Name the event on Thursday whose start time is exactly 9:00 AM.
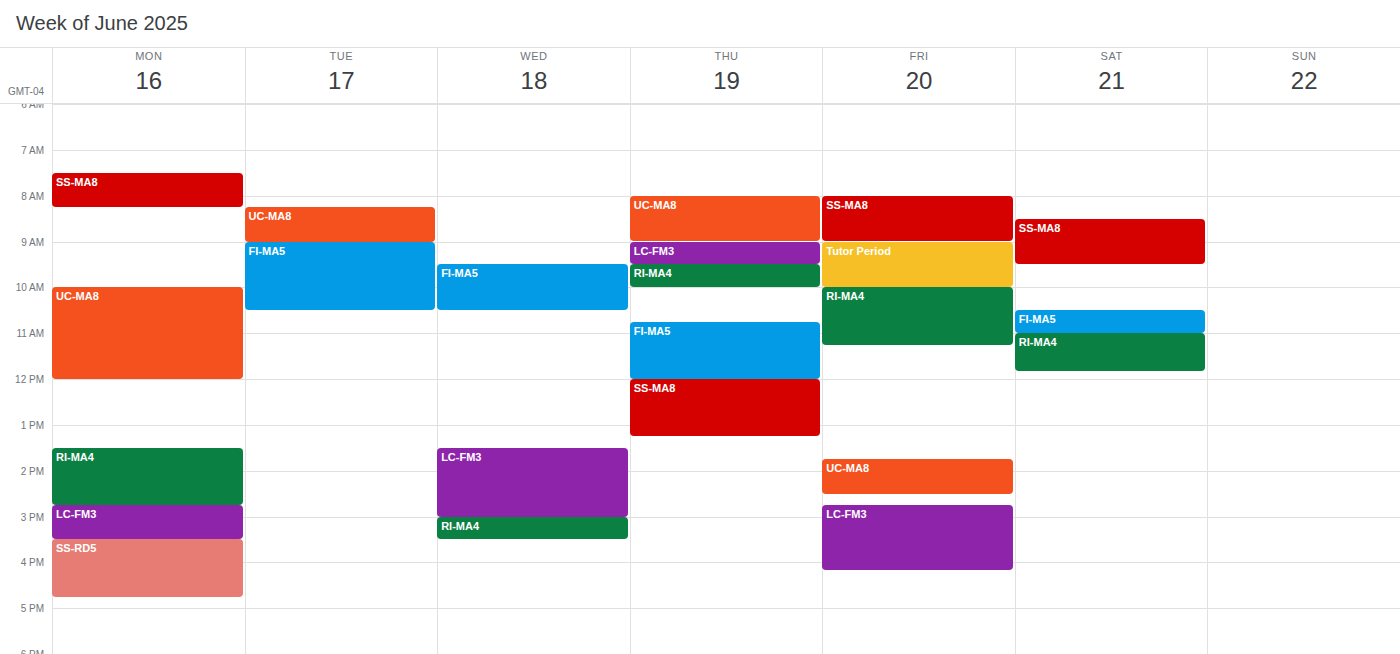
"LC-FM3"